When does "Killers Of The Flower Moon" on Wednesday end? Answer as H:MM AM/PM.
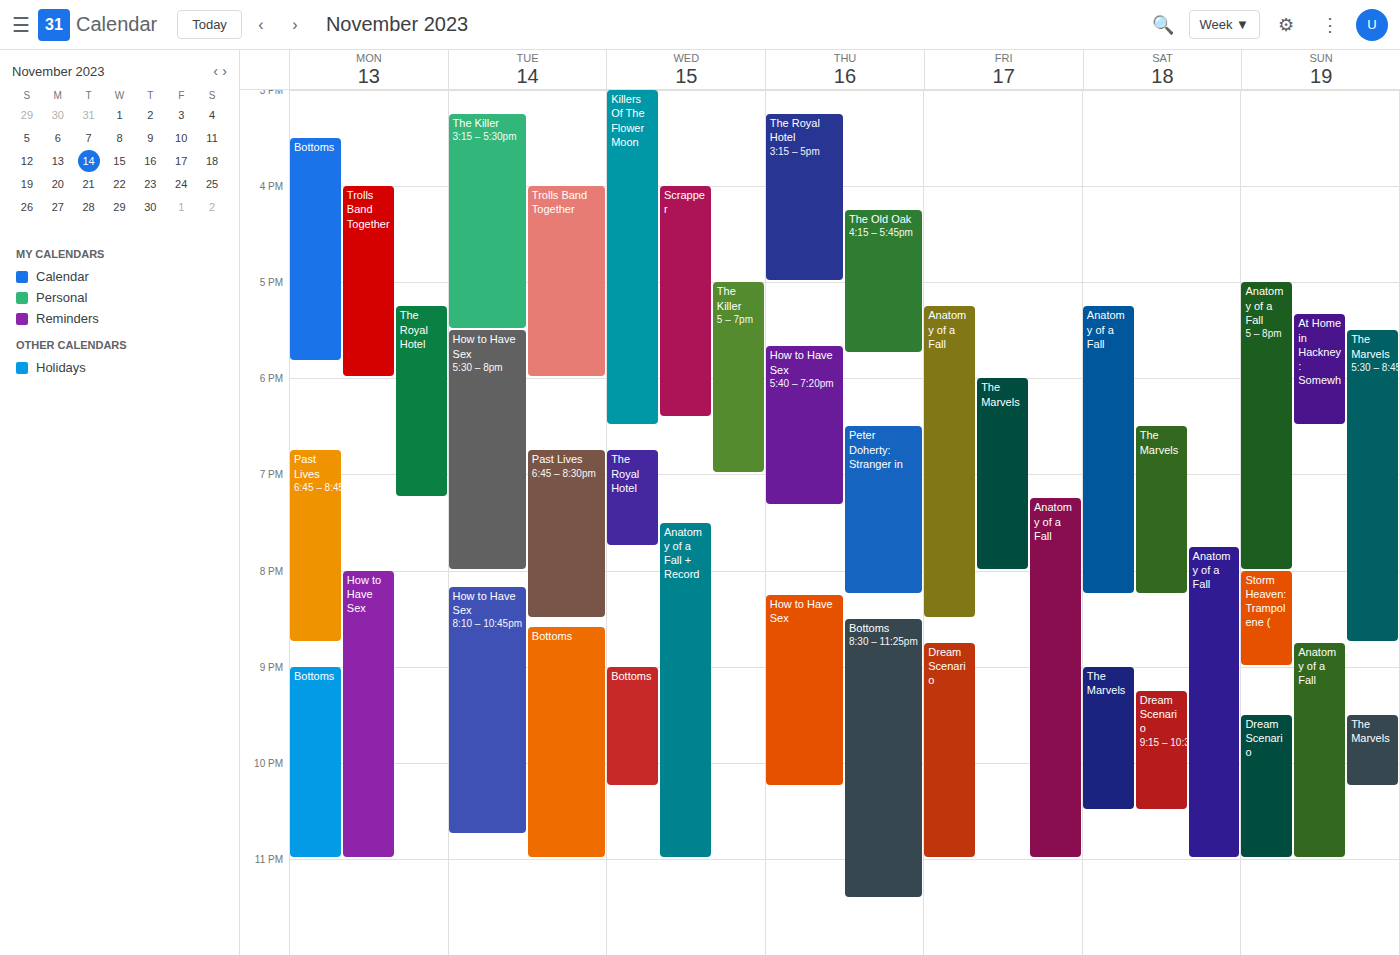
6:30 PM